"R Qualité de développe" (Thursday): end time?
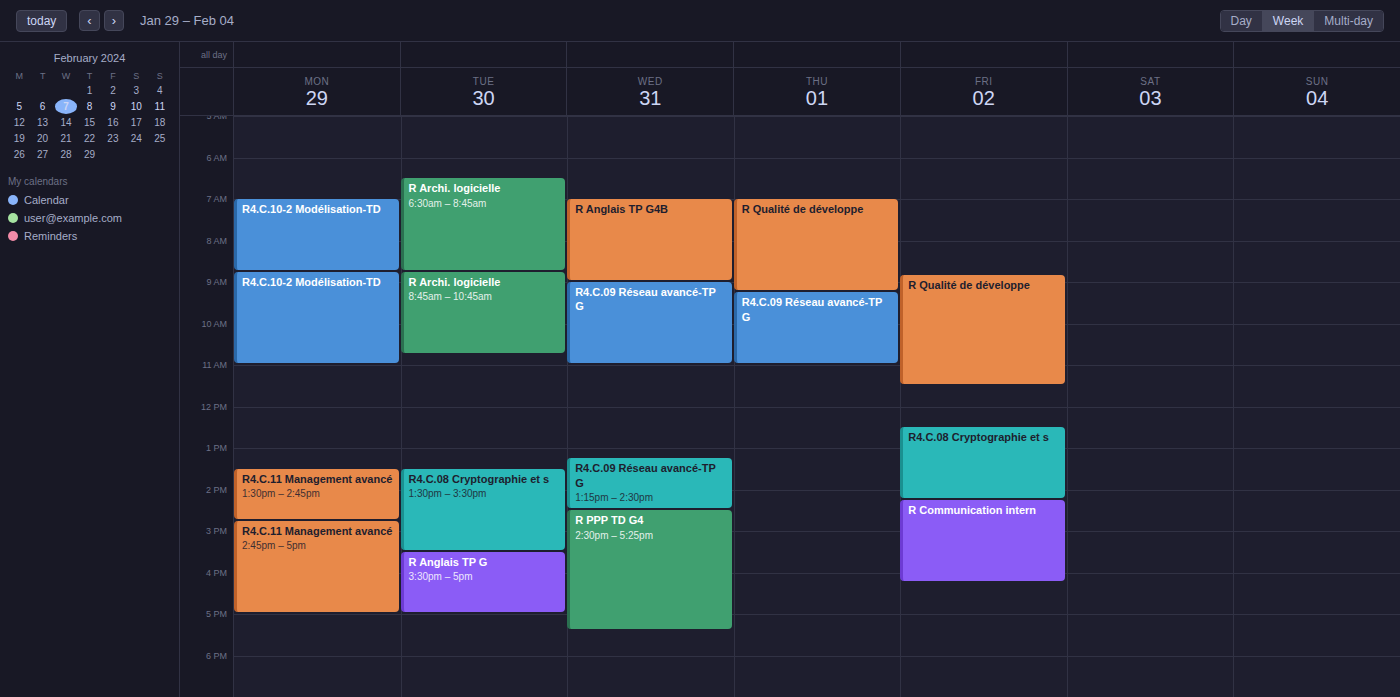
9:15 AM